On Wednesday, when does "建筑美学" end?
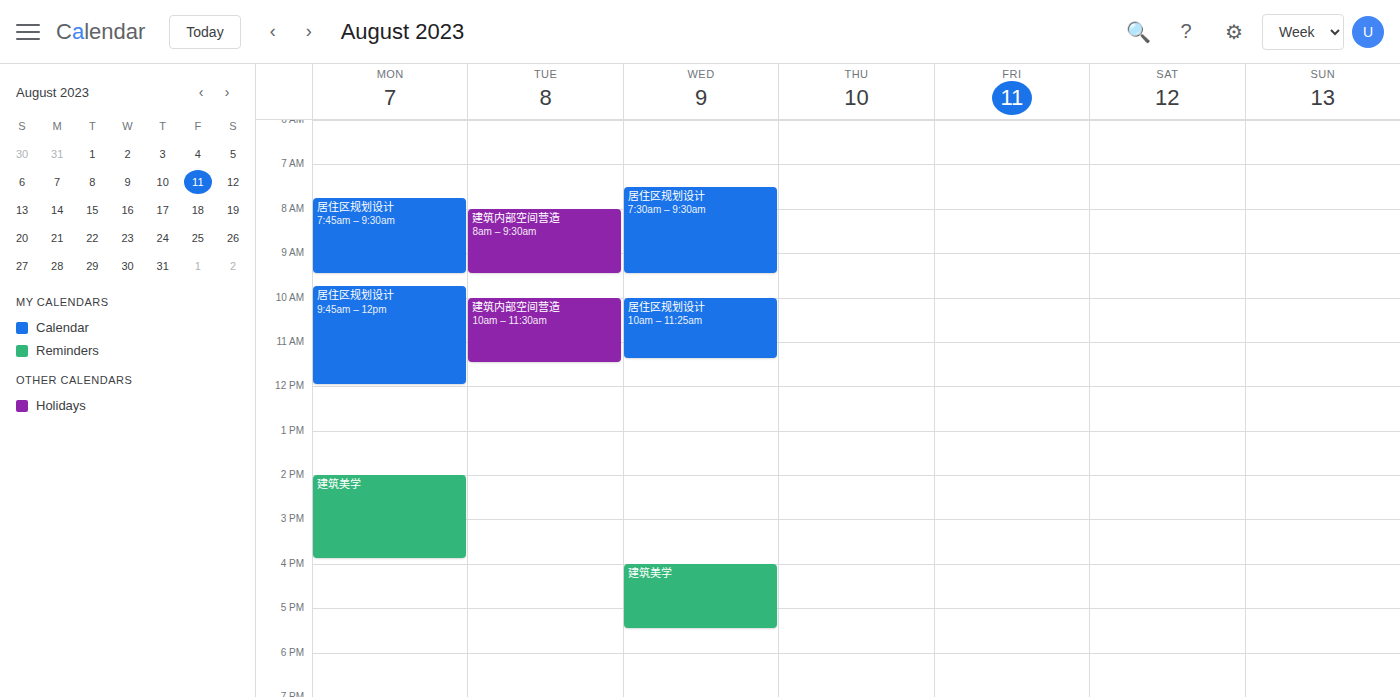
5:30 PM